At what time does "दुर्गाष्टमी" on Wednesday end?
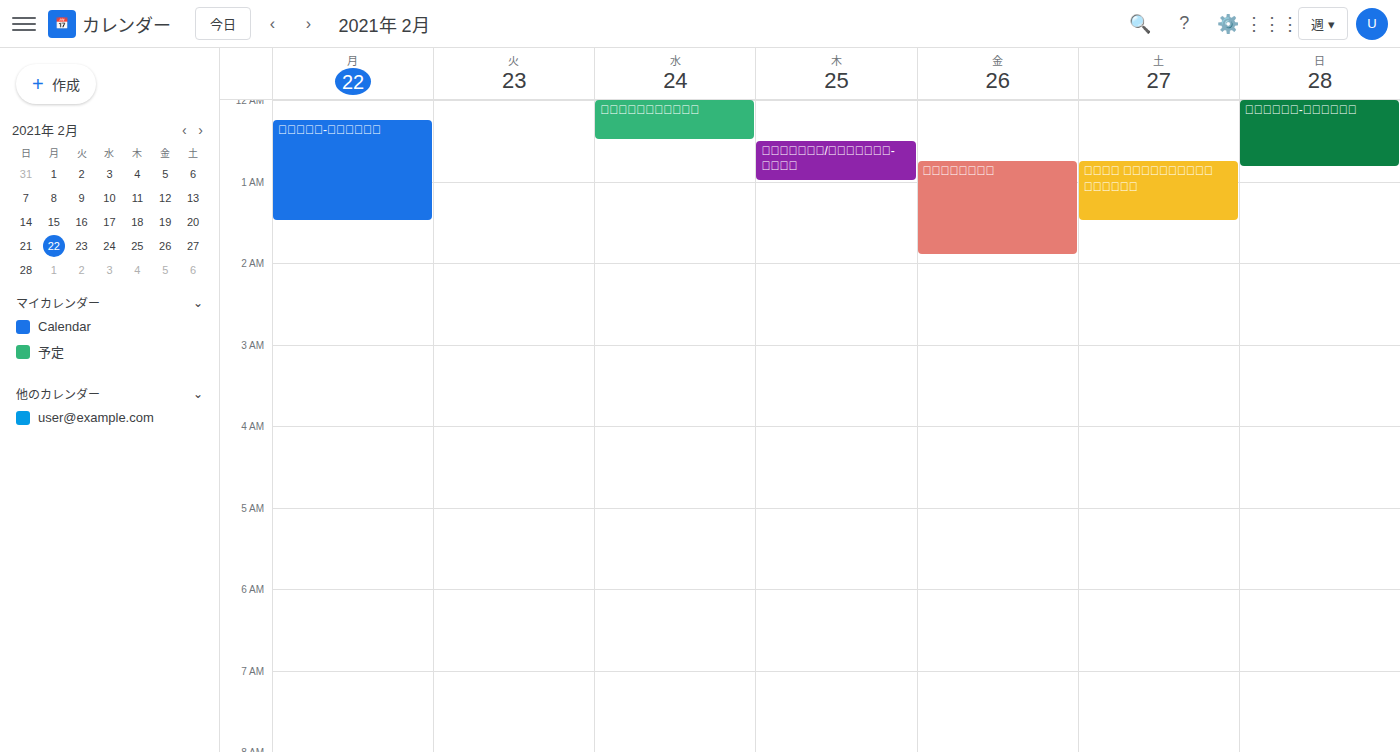
12:30 AM